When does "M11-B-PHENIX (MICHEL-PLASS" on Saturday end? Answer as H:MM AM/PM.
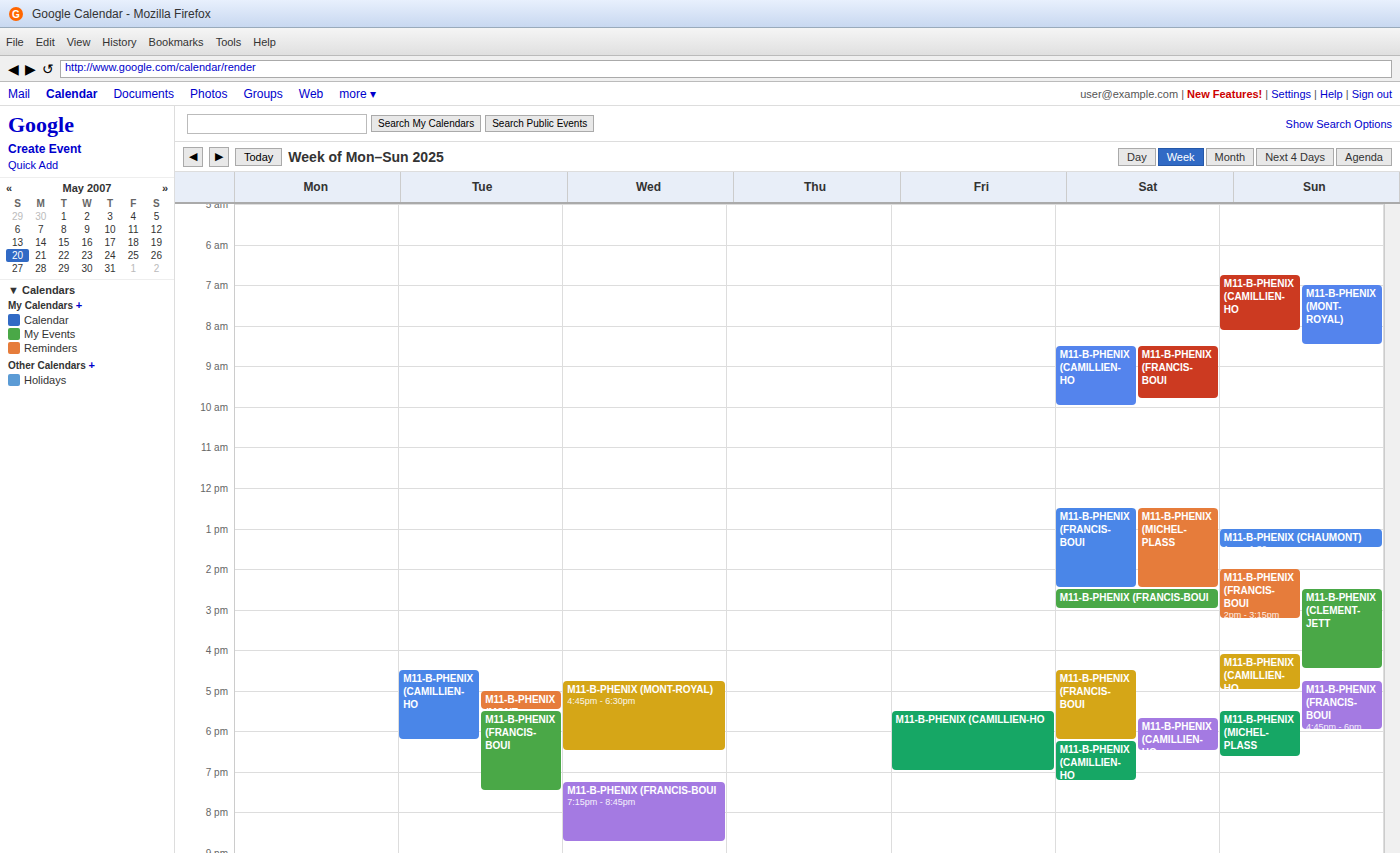
2:30 PM